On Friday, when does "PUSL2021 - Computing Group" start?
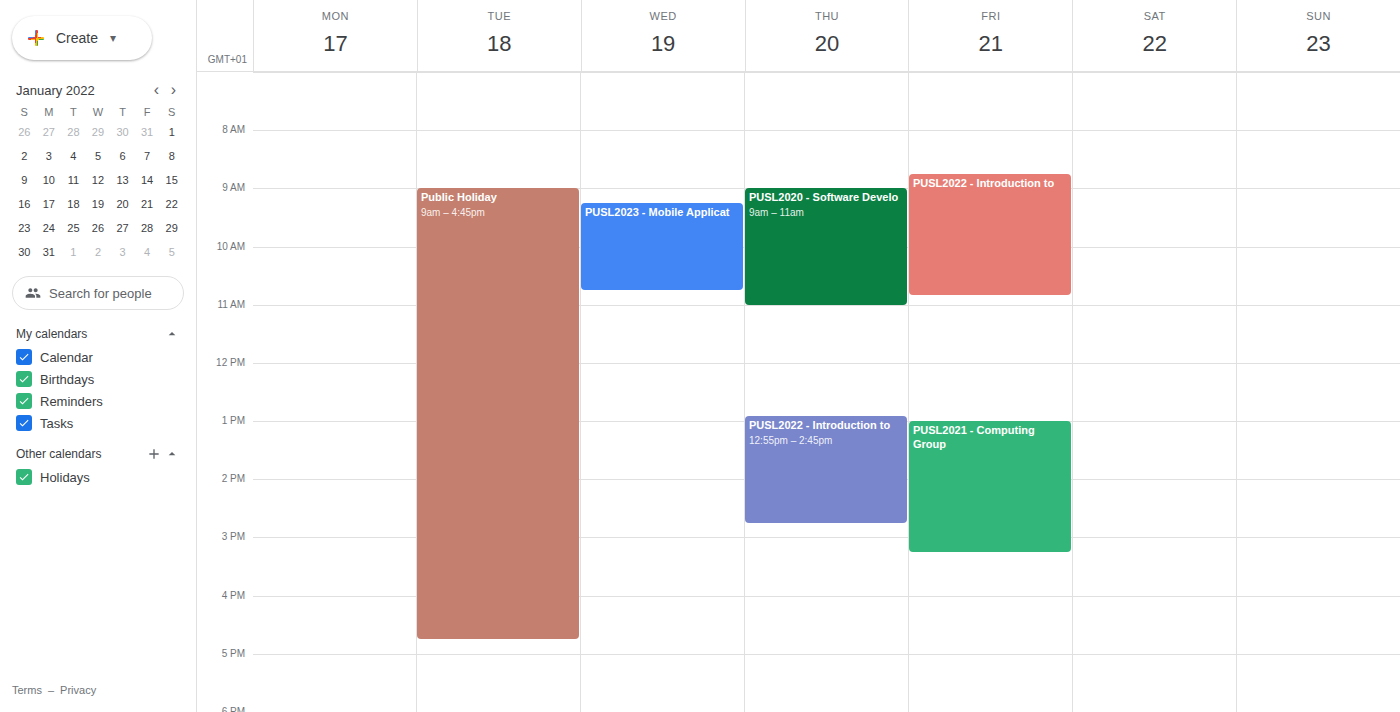
13:00